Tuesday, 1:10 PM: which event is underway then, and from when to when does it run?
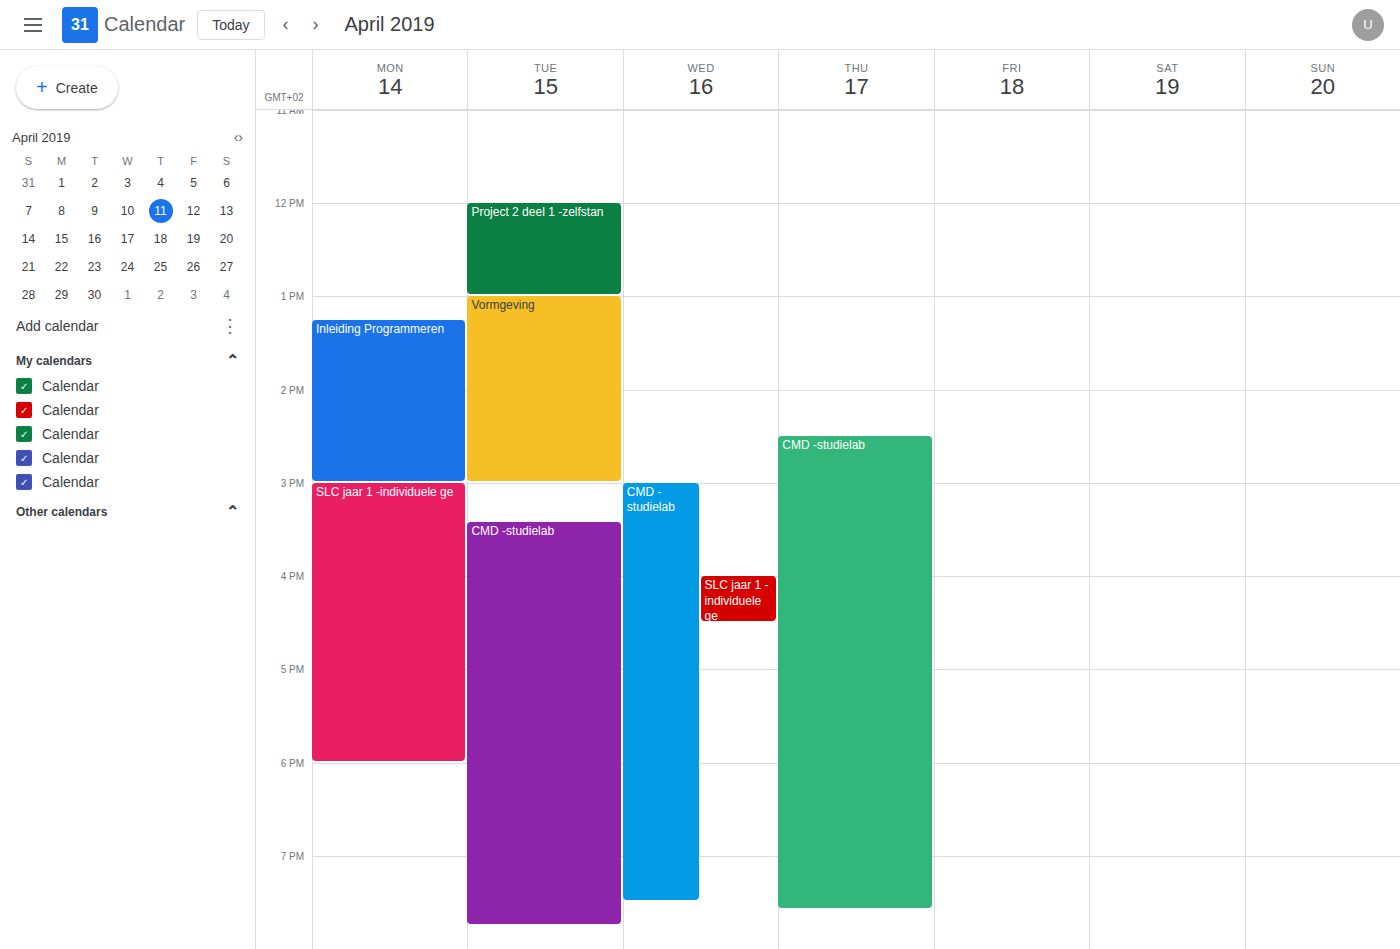
"Vormgeving", 1:00 PM to 3:00 PM